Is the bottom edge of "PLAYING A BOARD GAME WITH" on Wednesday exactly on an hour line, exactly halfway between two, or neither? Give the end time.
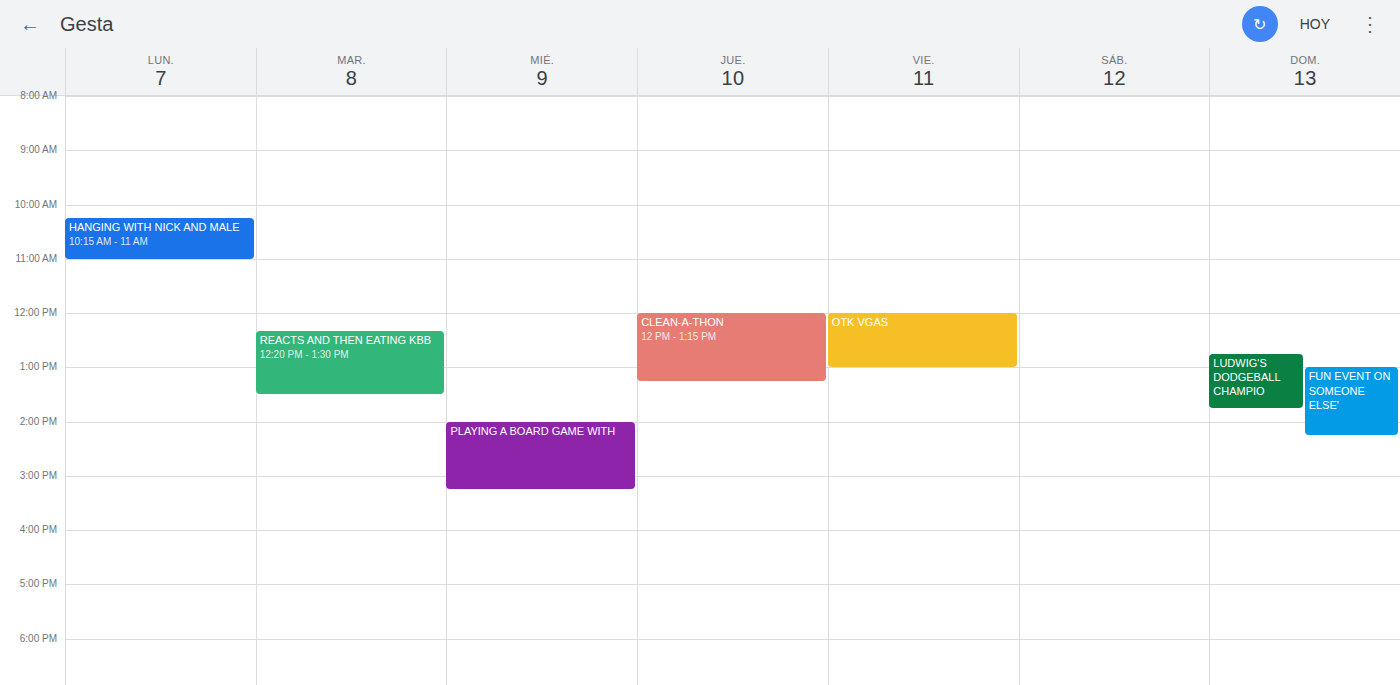
3:15 PM -- neither: a quarter of the way from the 3 PM line to the 4 PM line.